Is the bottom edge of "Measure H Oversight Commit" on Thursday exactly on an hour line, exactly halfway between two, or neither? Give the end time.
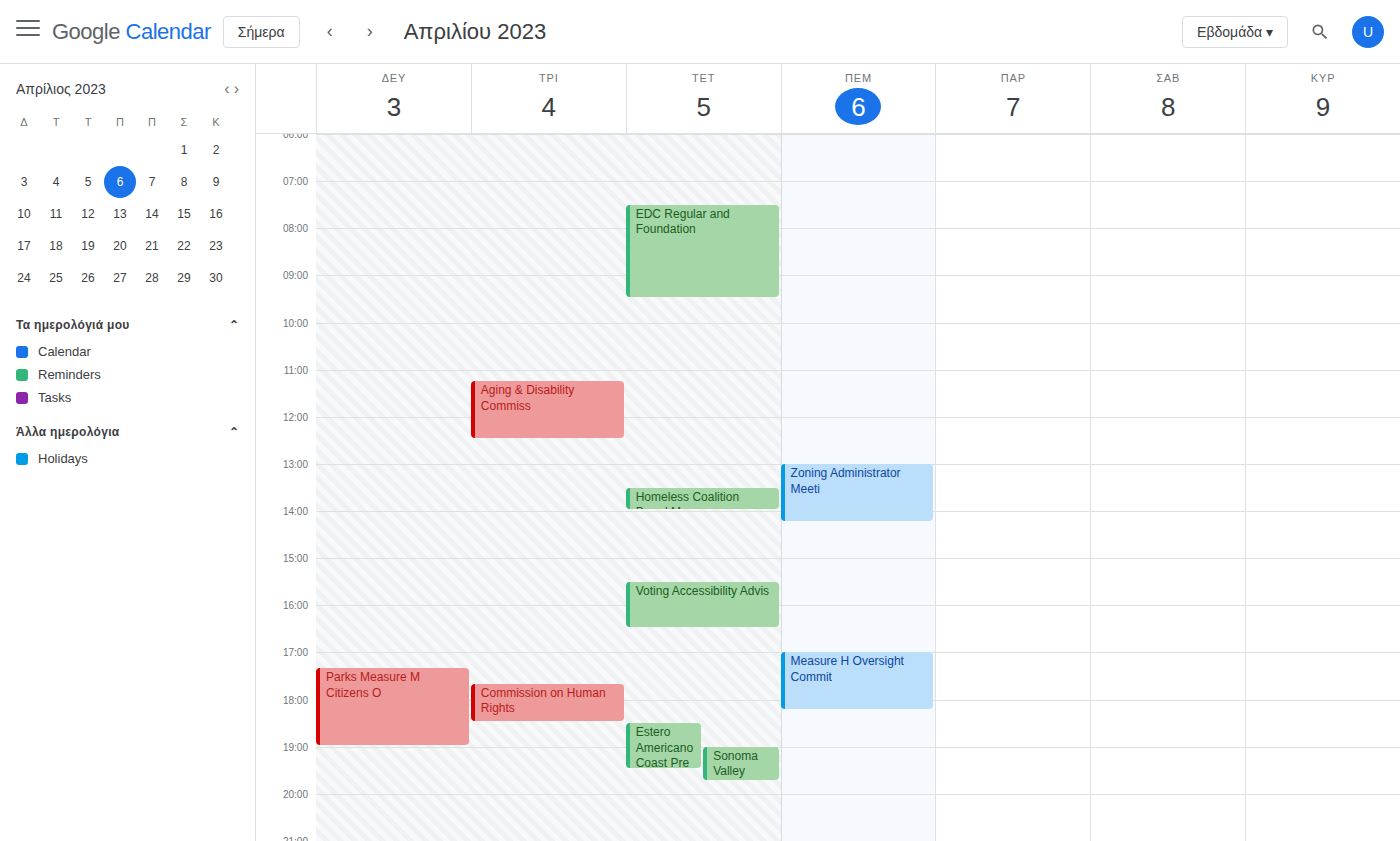
6:15 PM -- neither: a quarter of the way from the 6 PM line to the 7 PM line.